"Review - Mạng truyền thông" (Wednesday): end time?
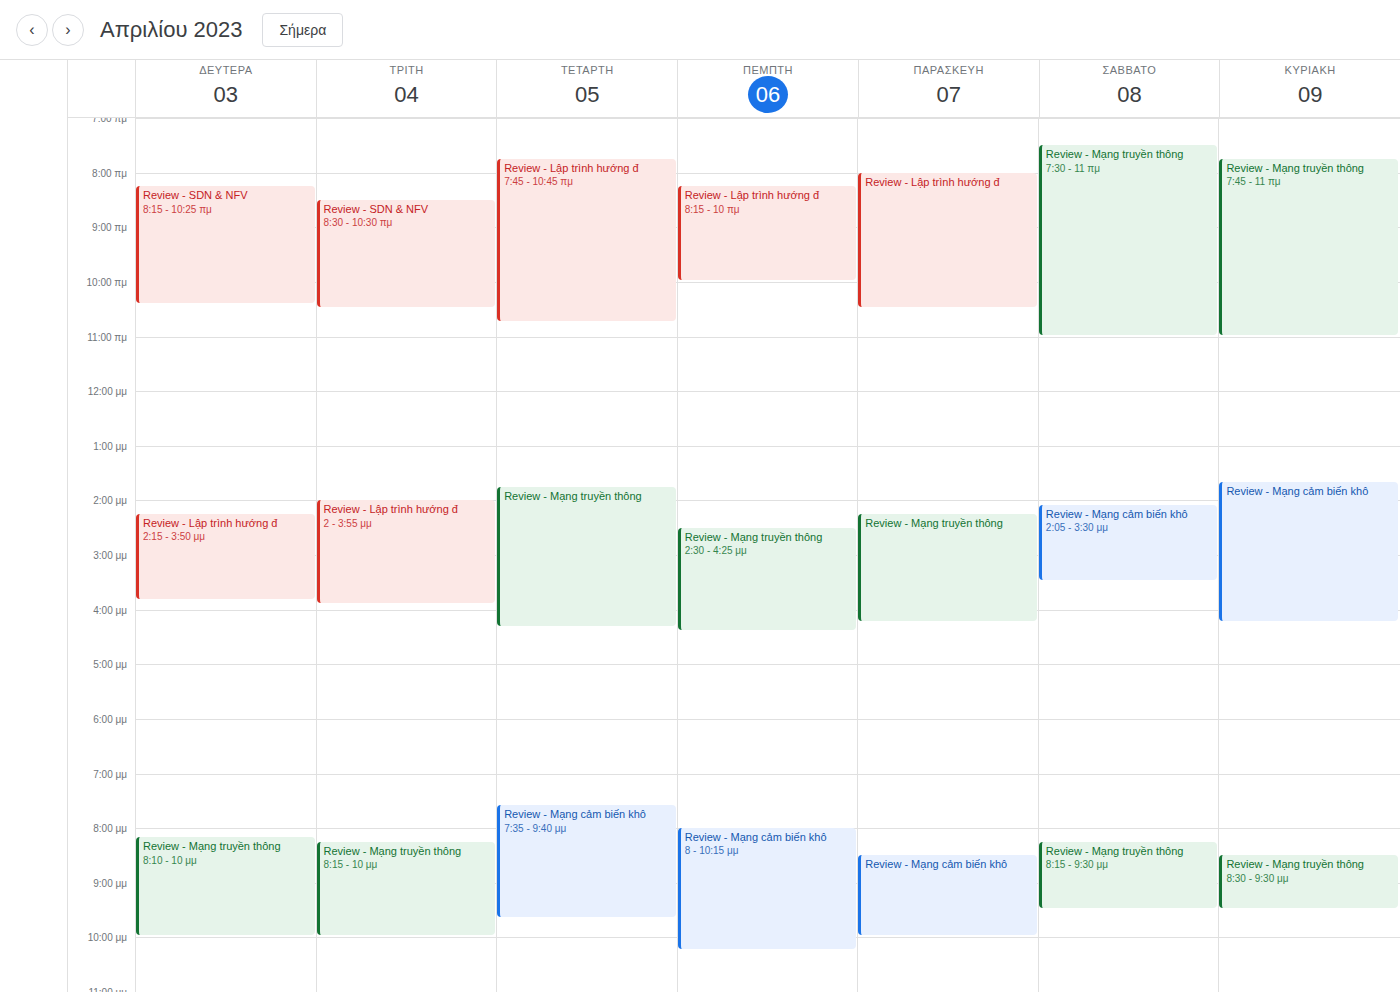
4:20 PM